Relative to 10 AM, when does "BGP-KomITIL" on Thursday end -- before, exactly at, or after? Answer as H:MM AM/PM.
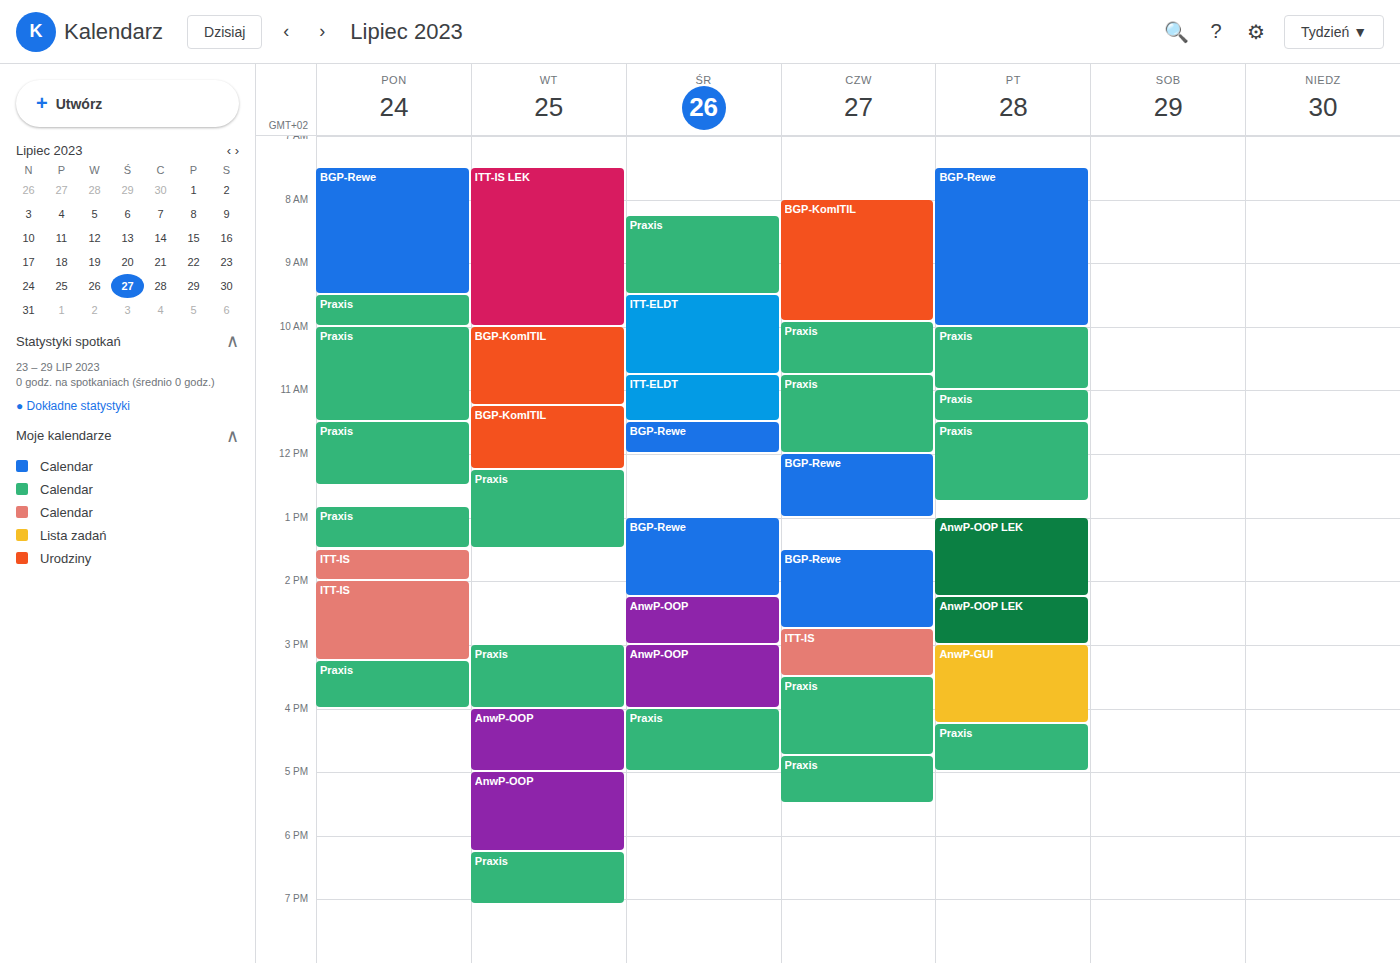
9:55 AM -- before 10 AM, 5 minutes above the 10 AM line.